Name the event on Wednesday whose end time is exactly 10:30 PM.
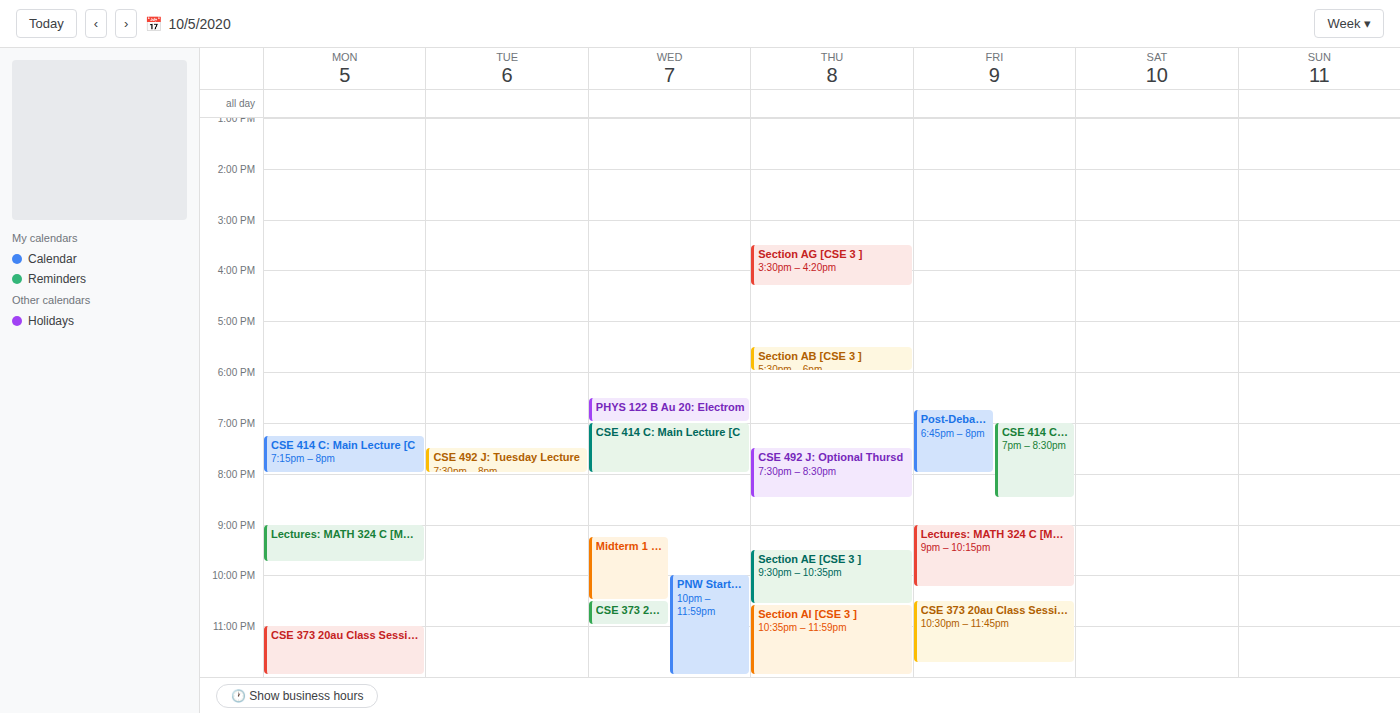
"Midterm 1 [MATH 324 C]"